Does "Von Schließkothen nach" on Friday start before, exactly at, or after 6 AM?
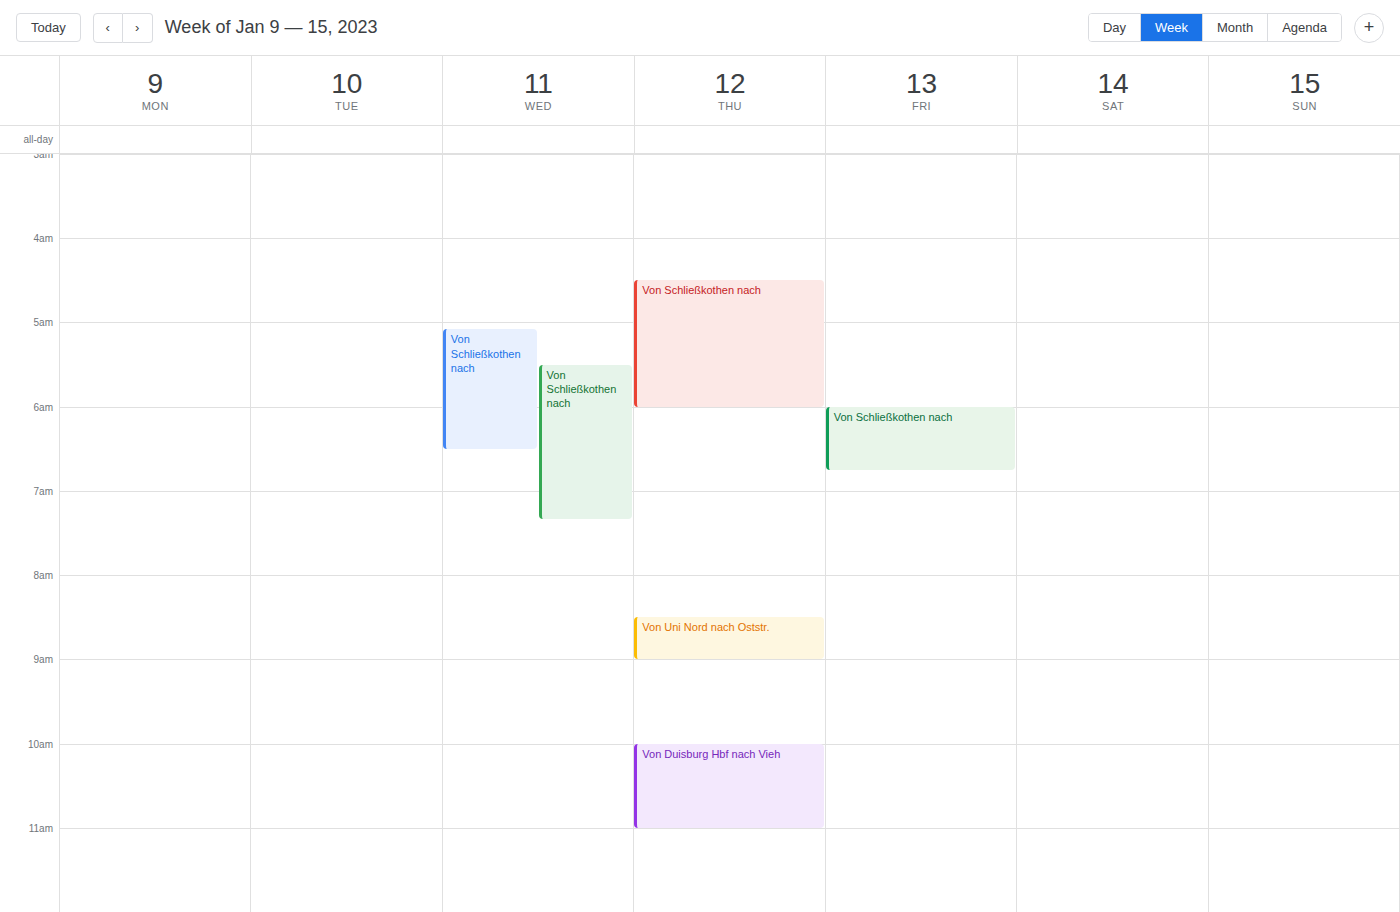
6:00 AM -- exactly at 6 AM, on the 6 AM line.